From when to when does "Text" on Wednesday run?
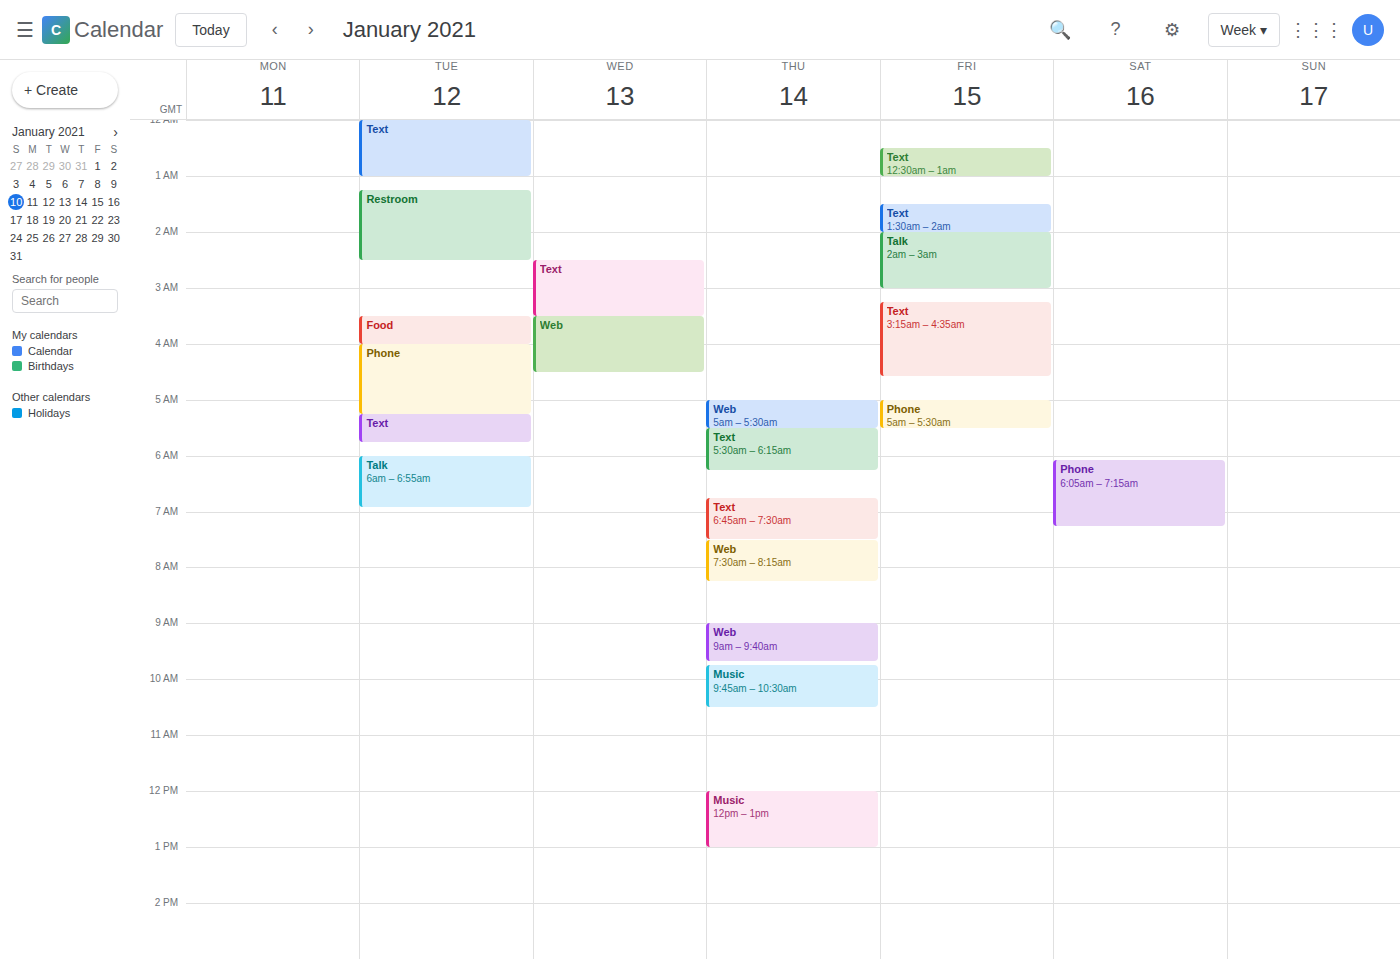
2:30 AM to 3:30 AM